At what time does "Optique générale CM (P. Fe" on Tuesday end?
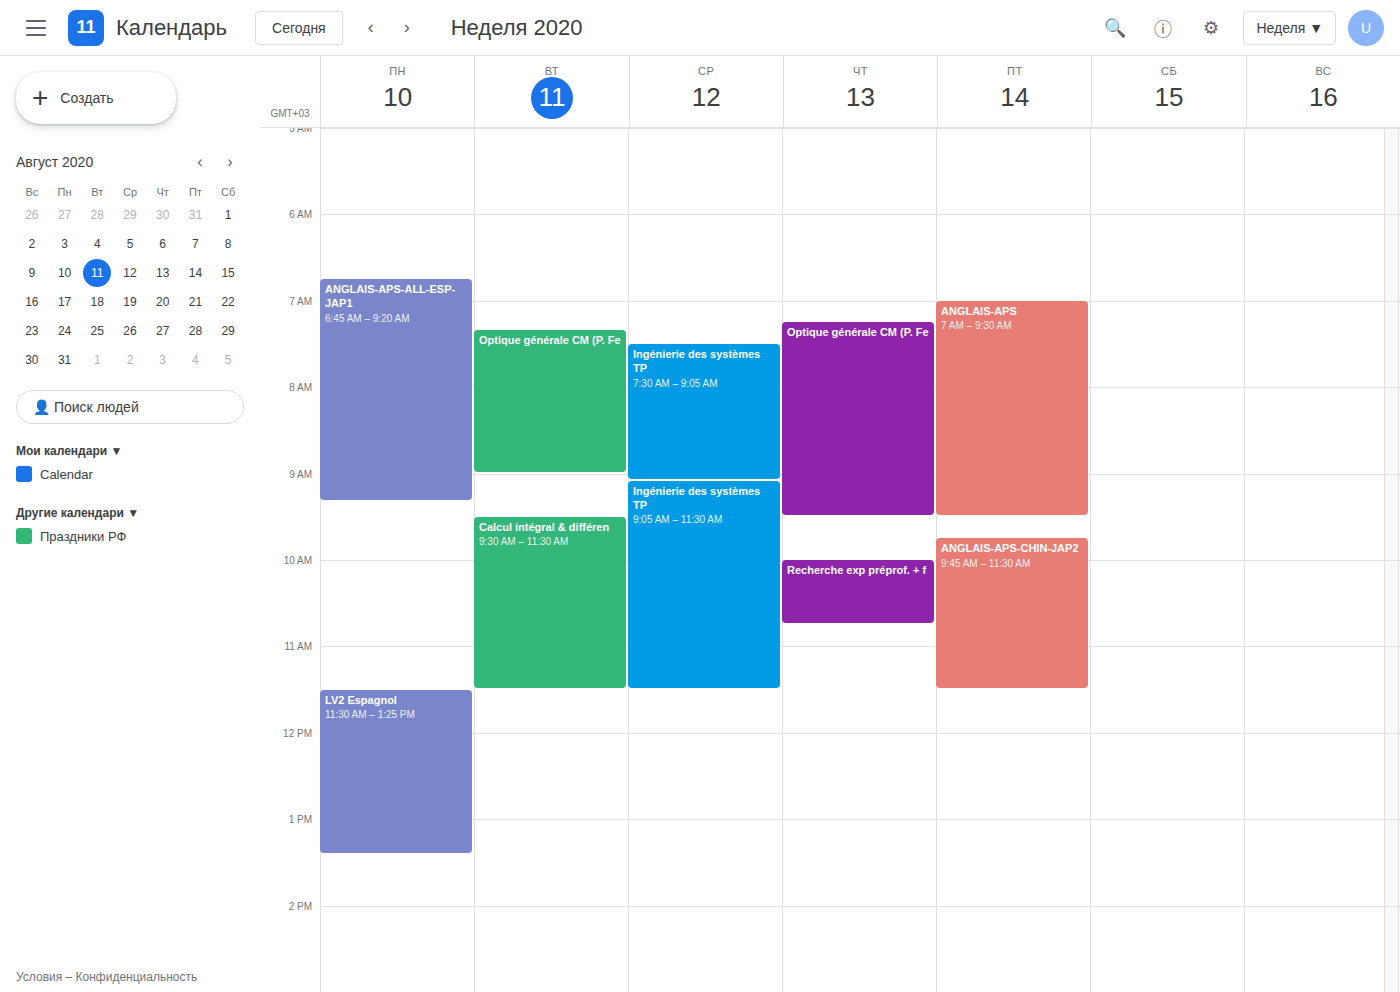
9:00 AM